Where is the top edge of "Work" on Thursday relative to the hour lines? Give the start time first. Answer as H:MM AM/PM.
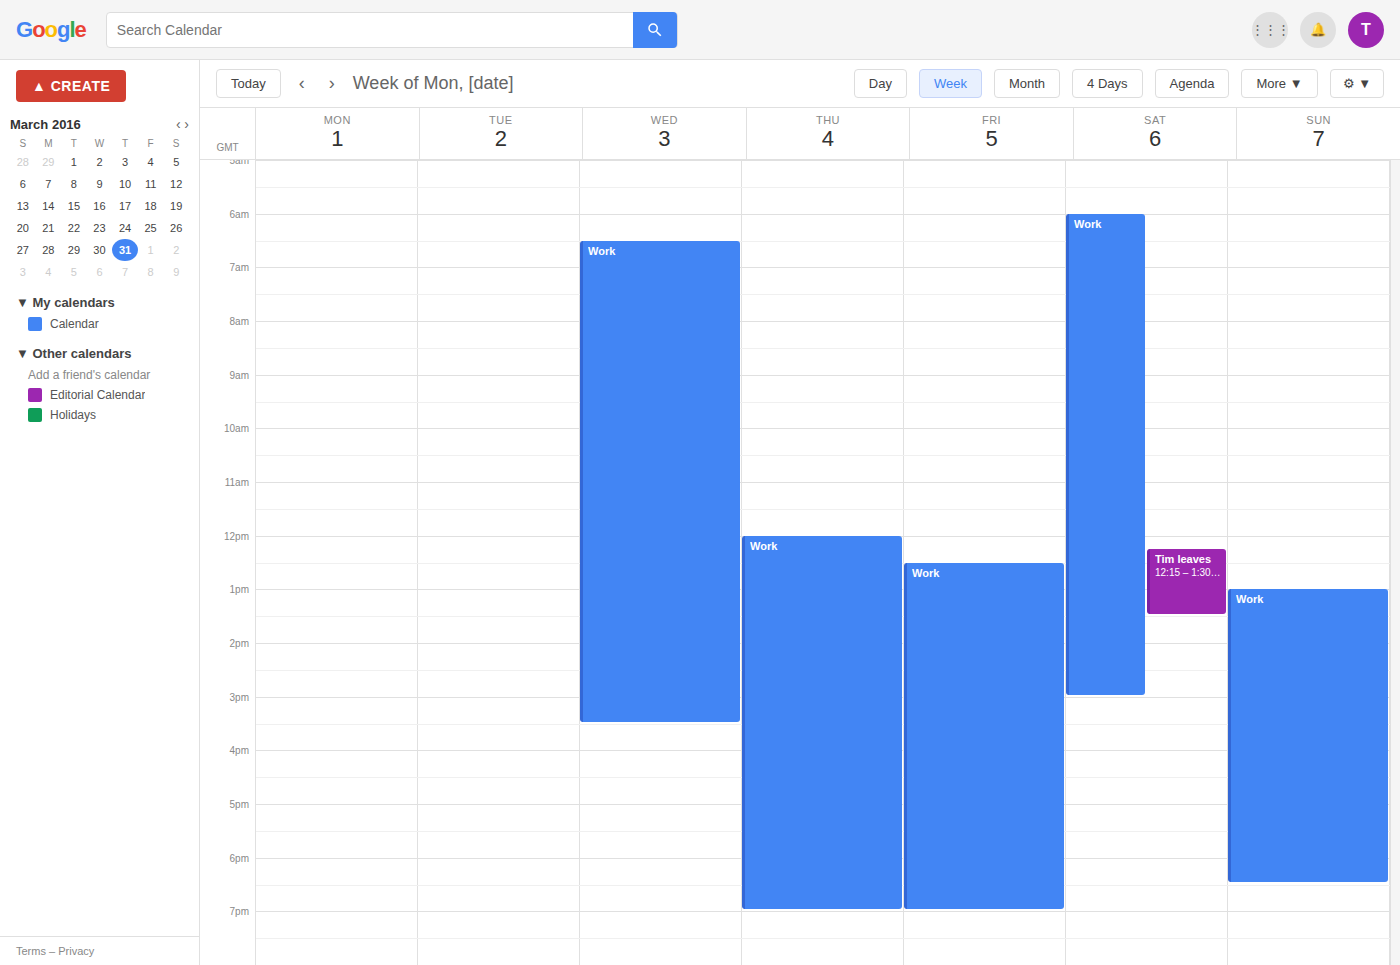
12:00 PM -- exactly on the 12 PM line.